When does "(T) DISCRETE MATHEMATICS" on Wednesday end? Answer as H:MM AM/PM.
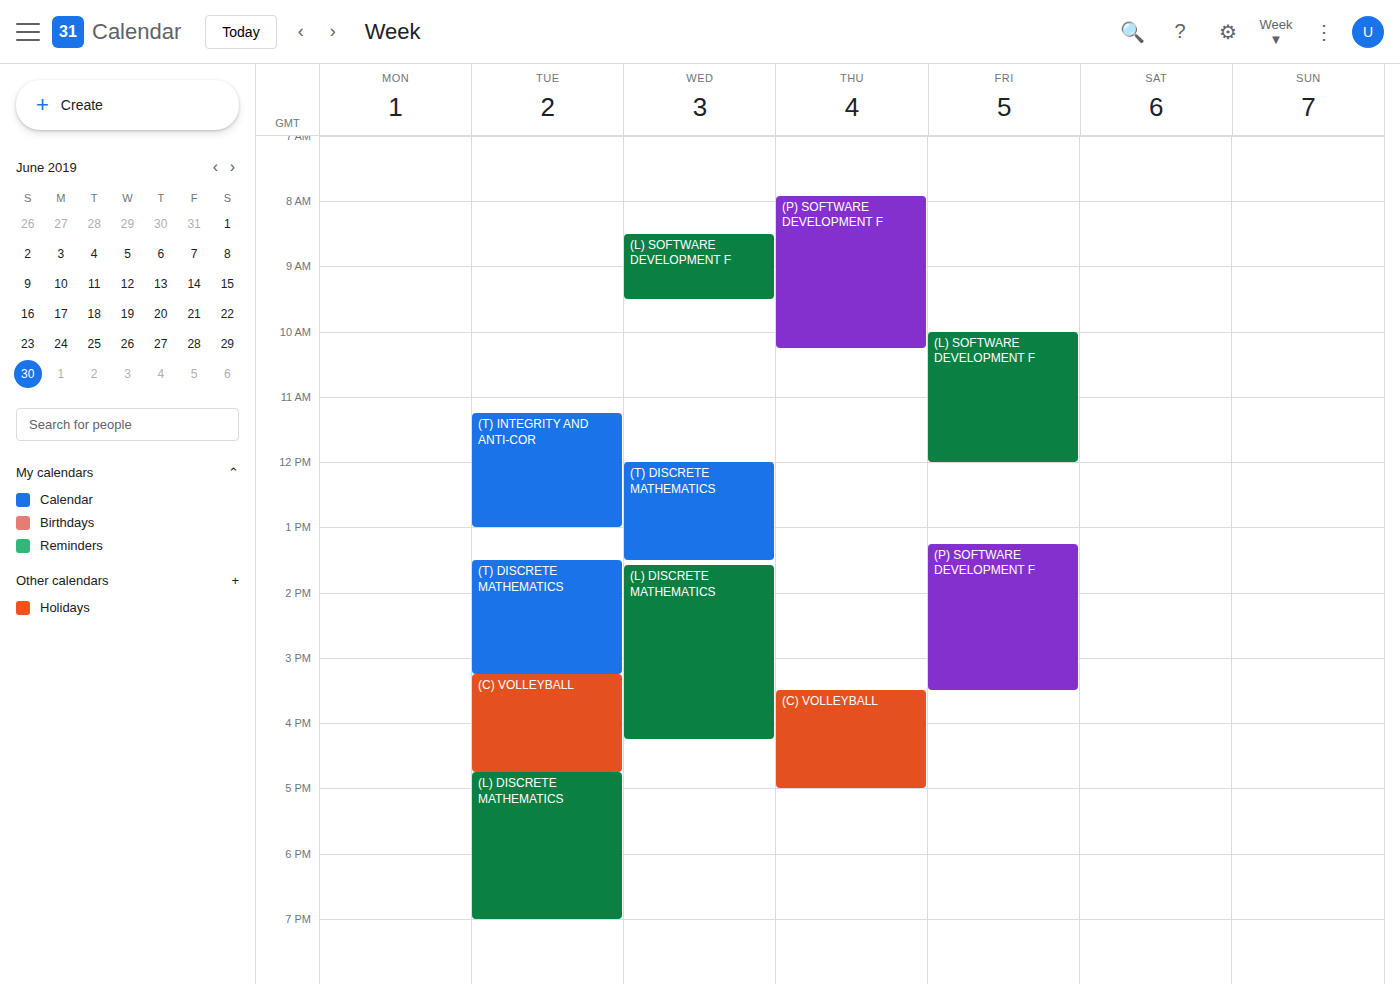
1:30 PM